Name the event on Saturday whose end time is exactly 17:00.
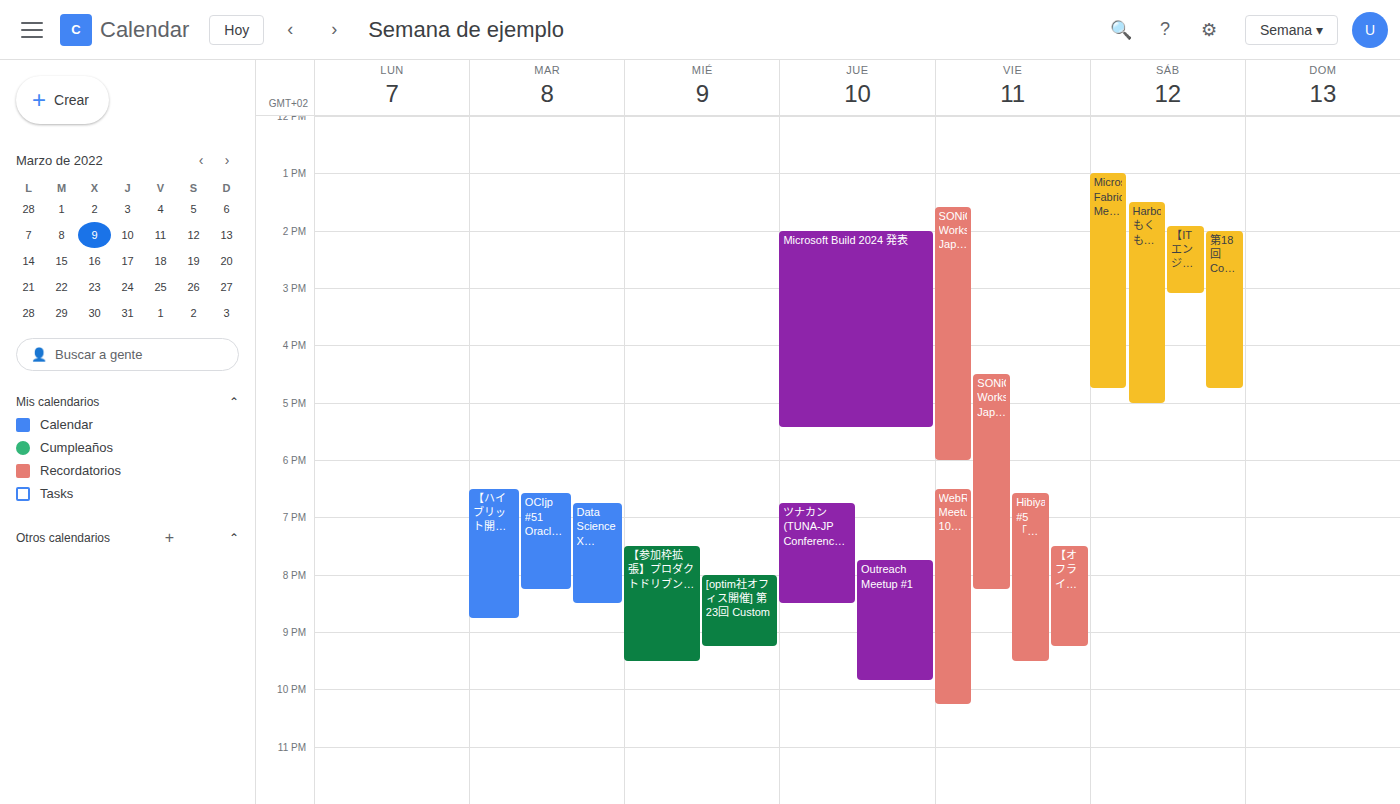
"HarborSもくもく会＋交流会@表参道 #122"